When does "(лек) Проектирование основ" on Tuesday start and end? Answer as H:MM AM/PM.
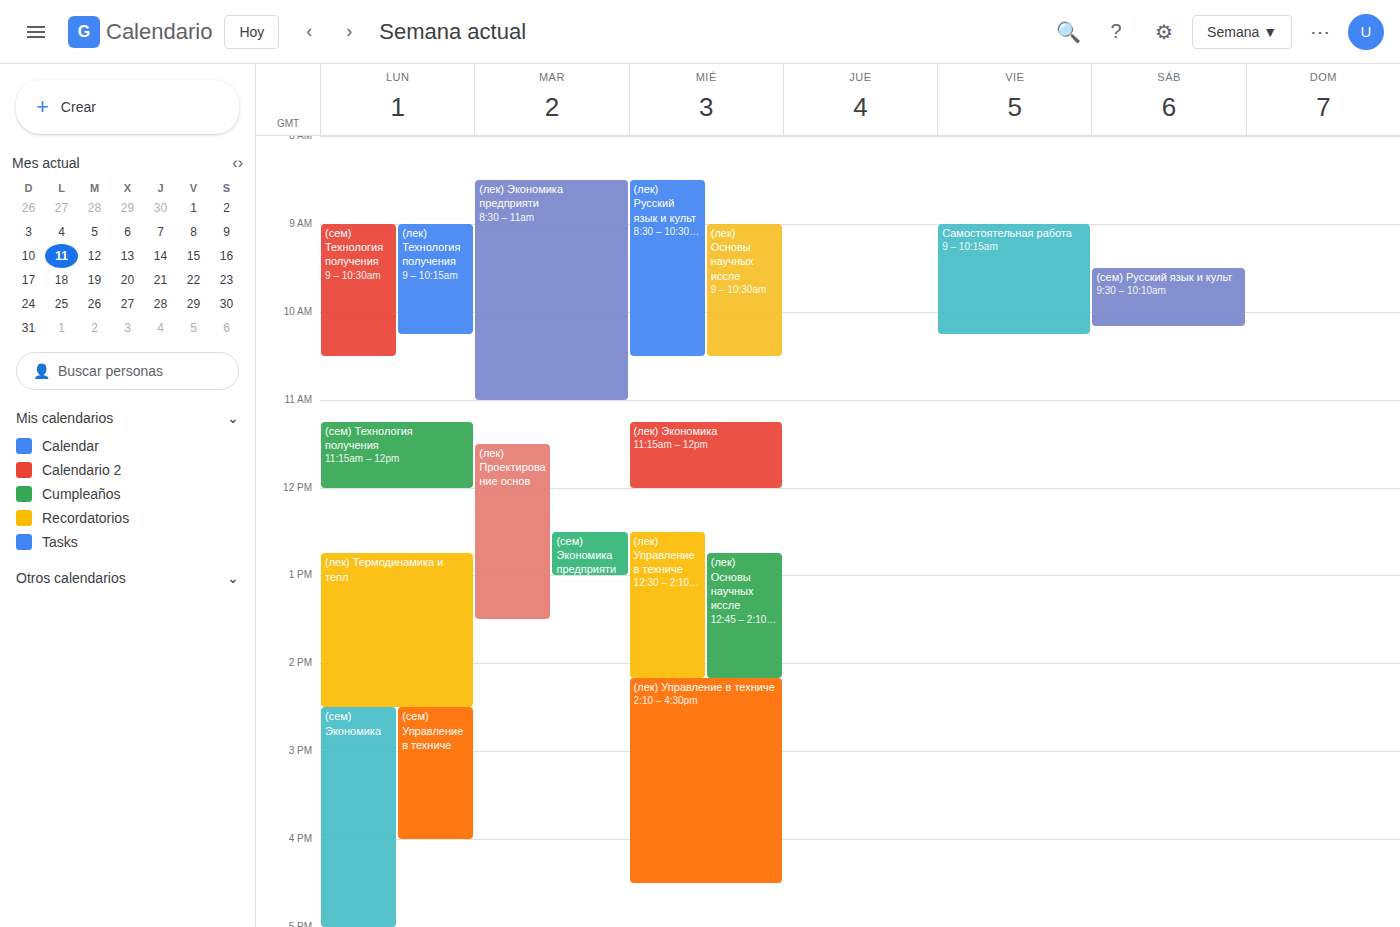
11:30 AM to 1:30 PM